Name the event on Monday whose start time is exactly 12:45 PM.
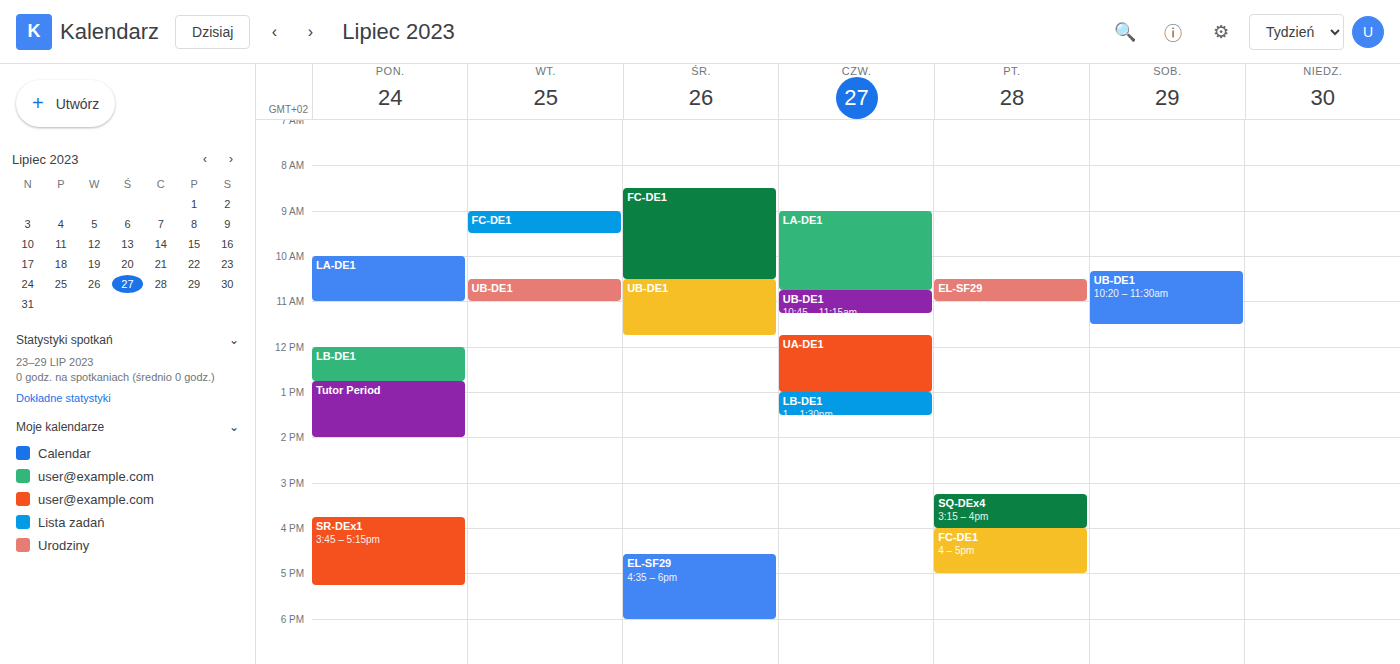
"Tutor Period"